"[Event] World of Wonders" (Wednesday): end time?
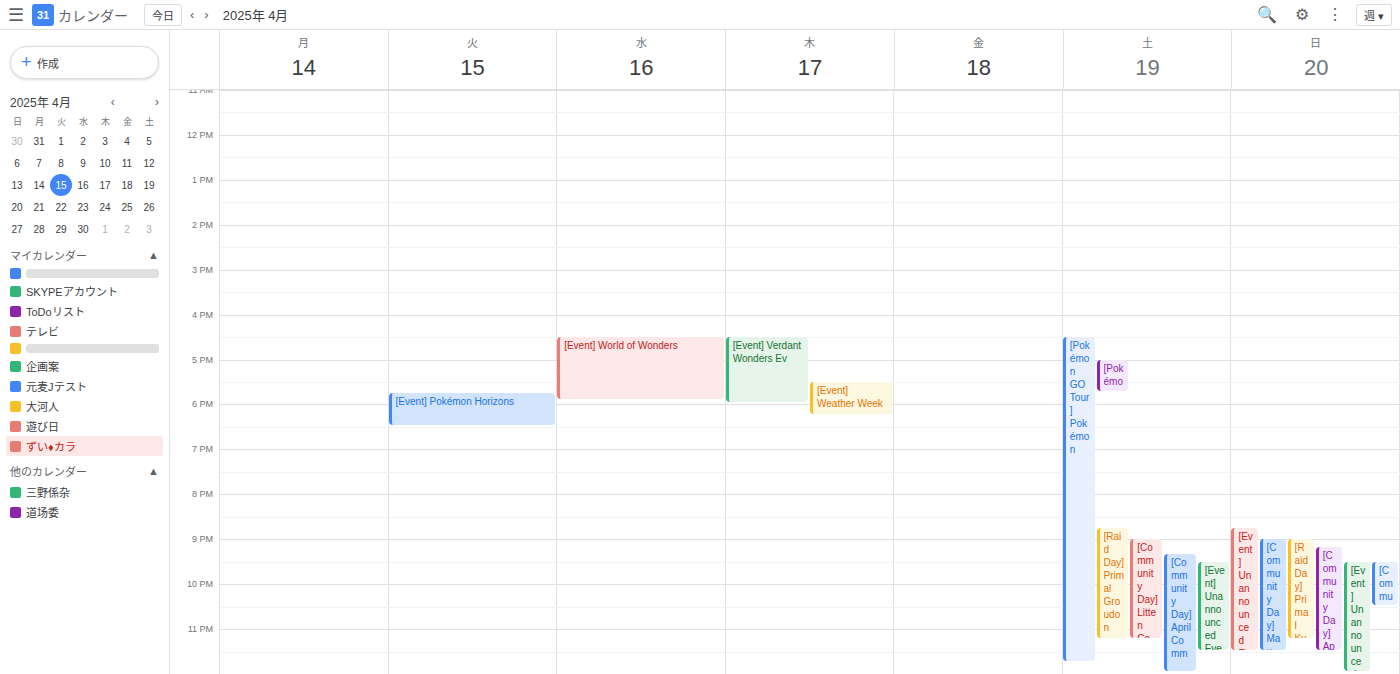
5:55 PM